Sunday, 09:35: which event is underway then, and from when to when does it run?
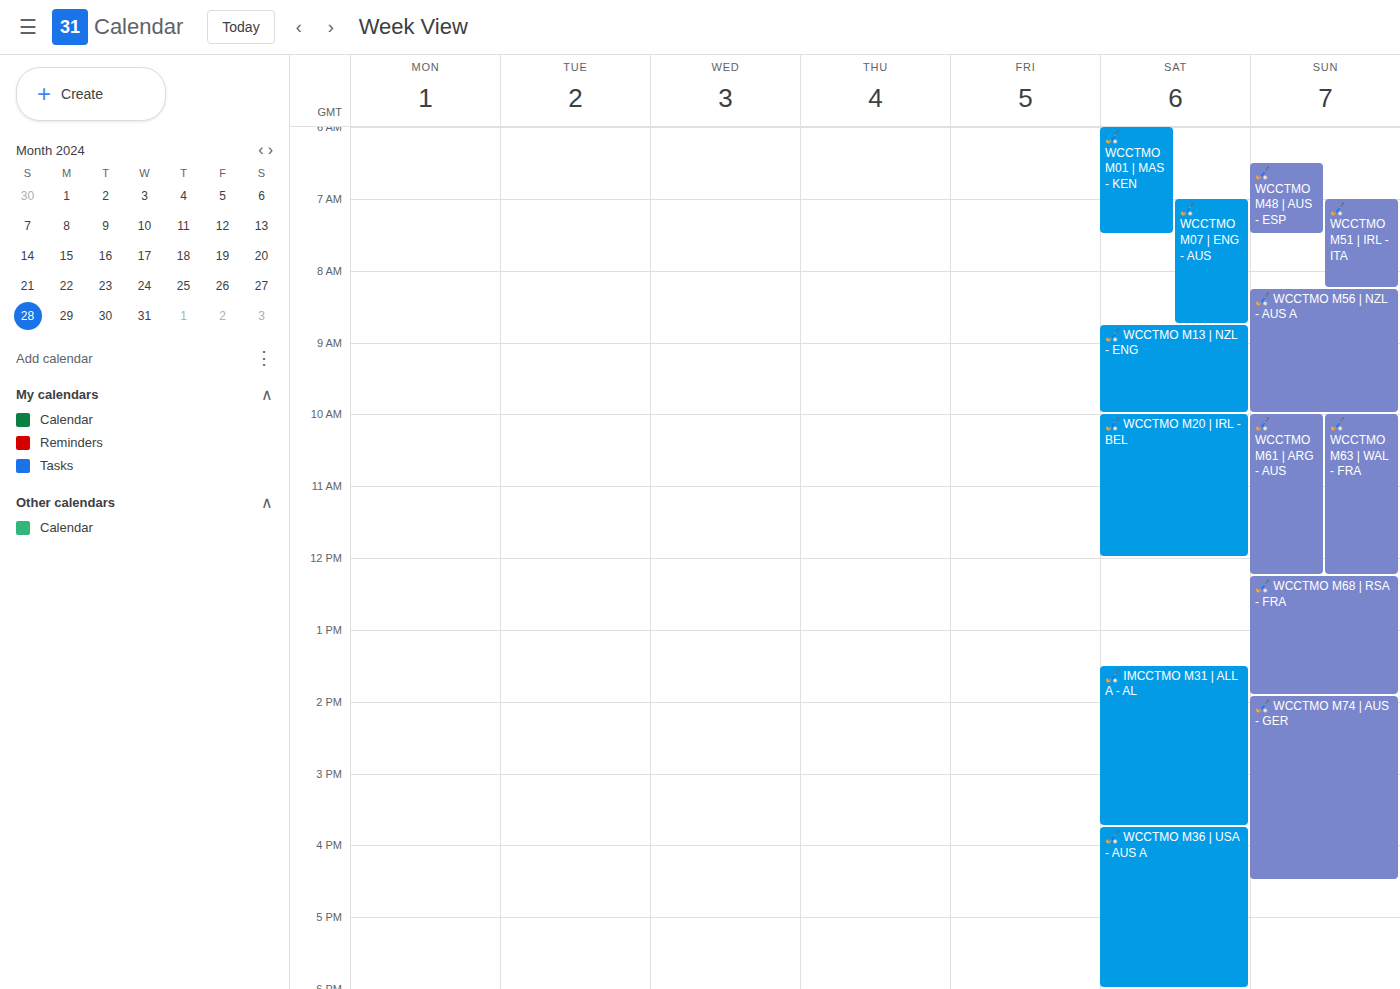
"🏑 WCCTMO M56 | NZL - AUS A", 08:15 to 10:00